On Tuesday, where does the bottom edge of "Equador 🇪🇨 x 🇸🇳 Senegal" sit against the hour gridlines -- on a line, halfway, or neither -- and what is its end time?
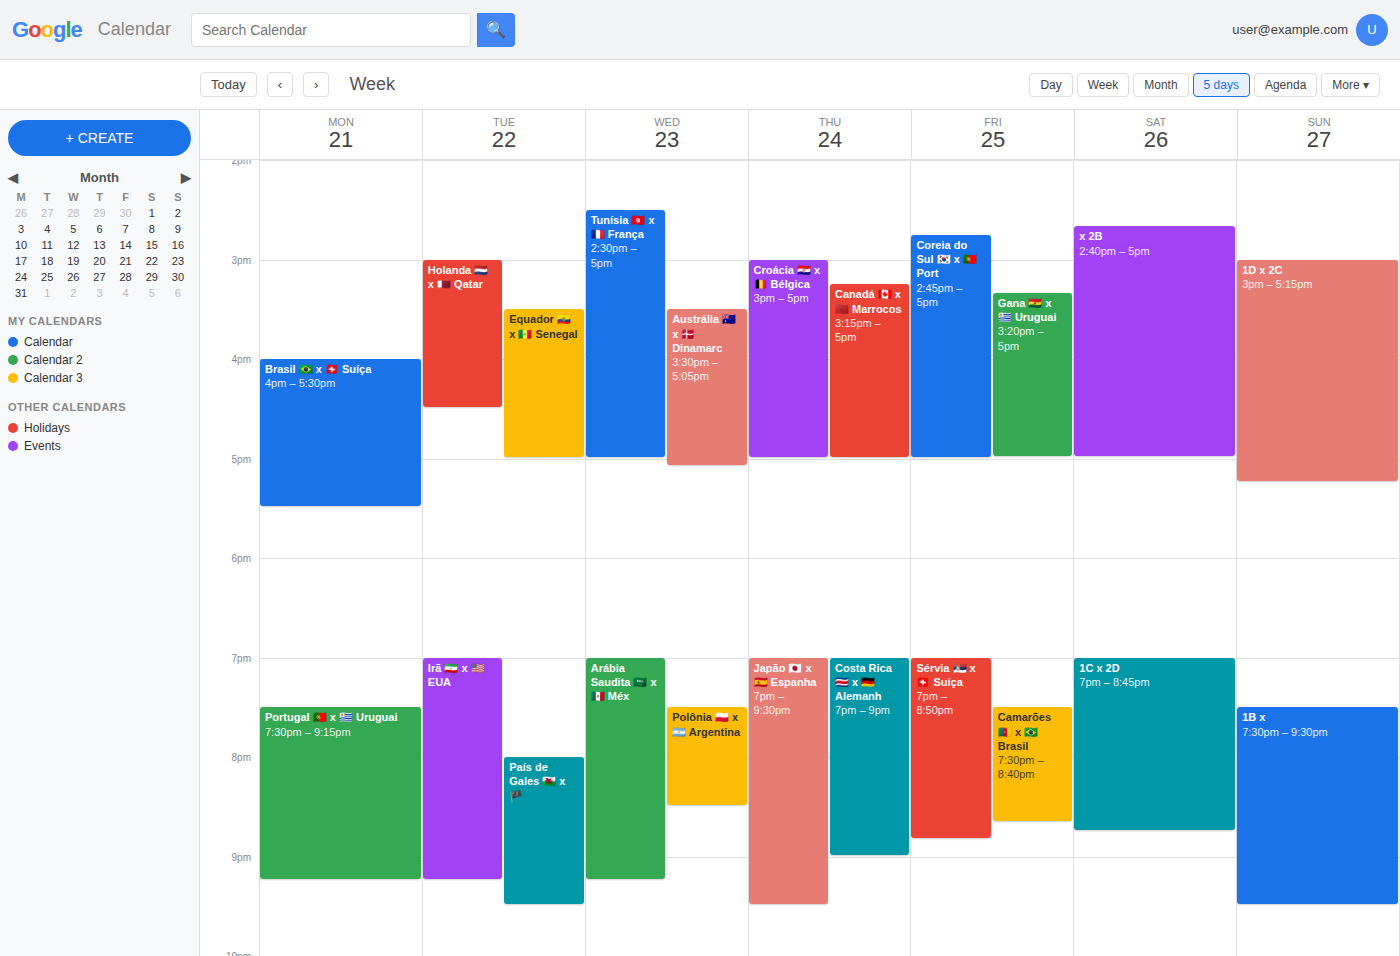
17:00 -- exactly on the 17:00 line.